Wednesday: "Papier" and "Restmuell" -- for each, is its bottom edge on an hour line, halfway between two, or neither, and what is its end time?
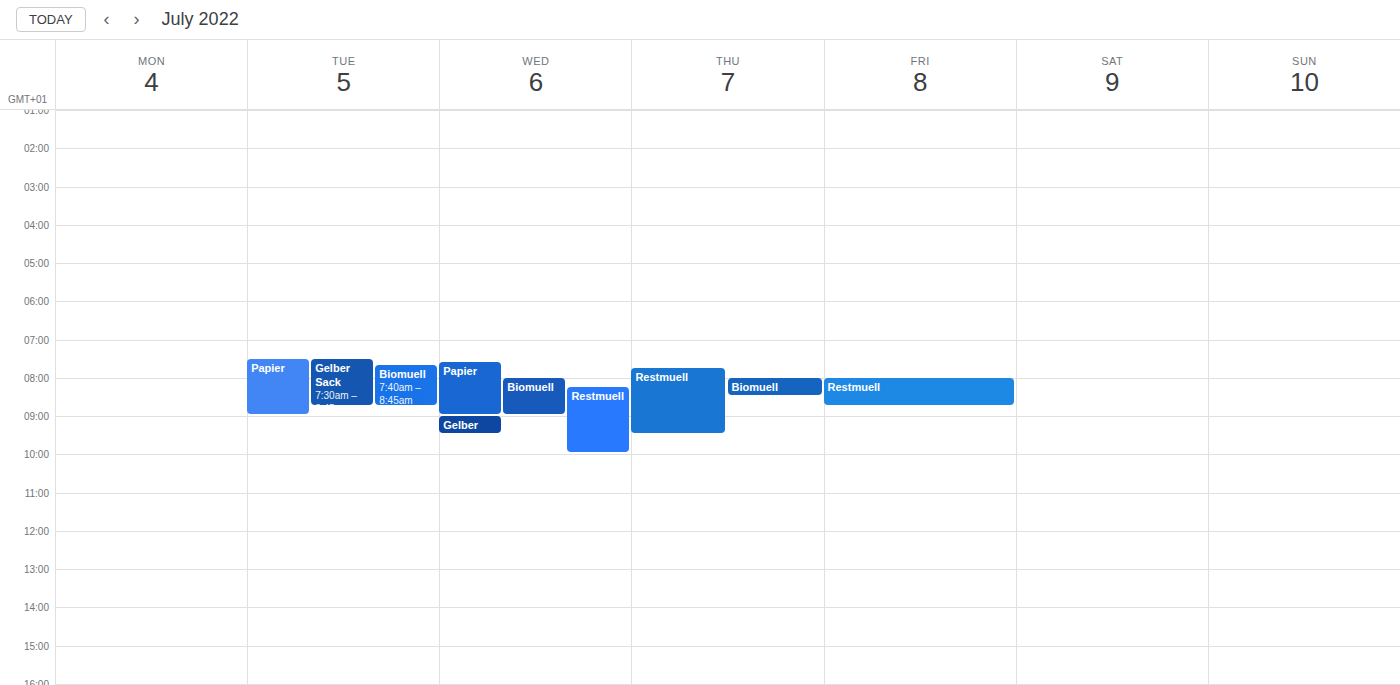
"Papier": 9:00 AM, exactly on the 9 AM line. "Restmuell": 10:00 AM, exactly on the 10 AM line.